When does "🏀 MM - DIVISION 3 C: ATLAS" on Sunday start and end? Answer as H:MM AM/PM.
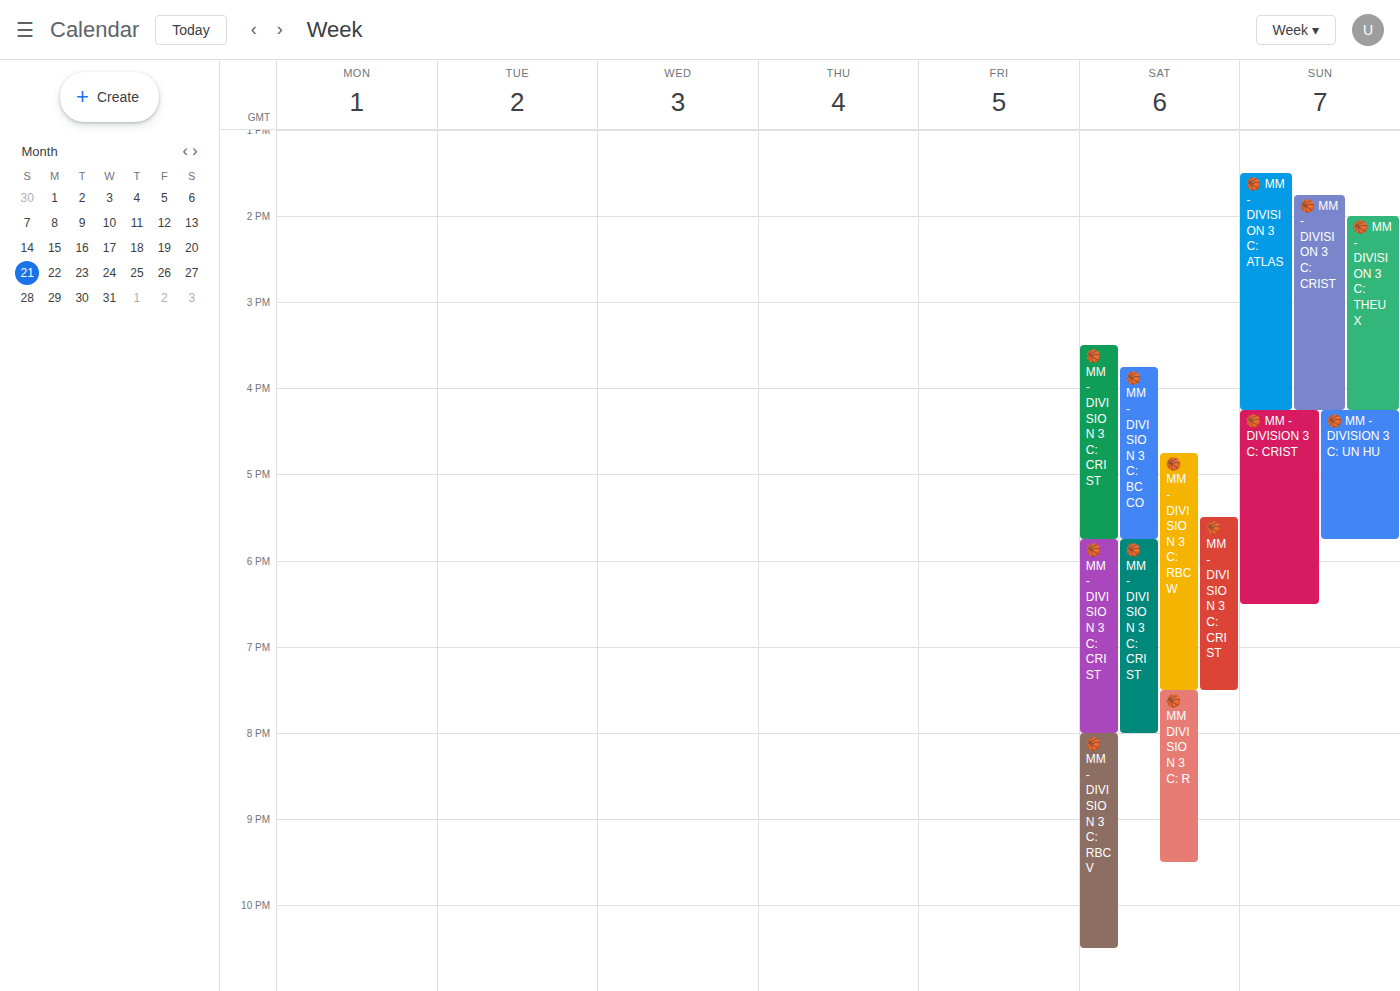
1:30 PM to 4:15 PM